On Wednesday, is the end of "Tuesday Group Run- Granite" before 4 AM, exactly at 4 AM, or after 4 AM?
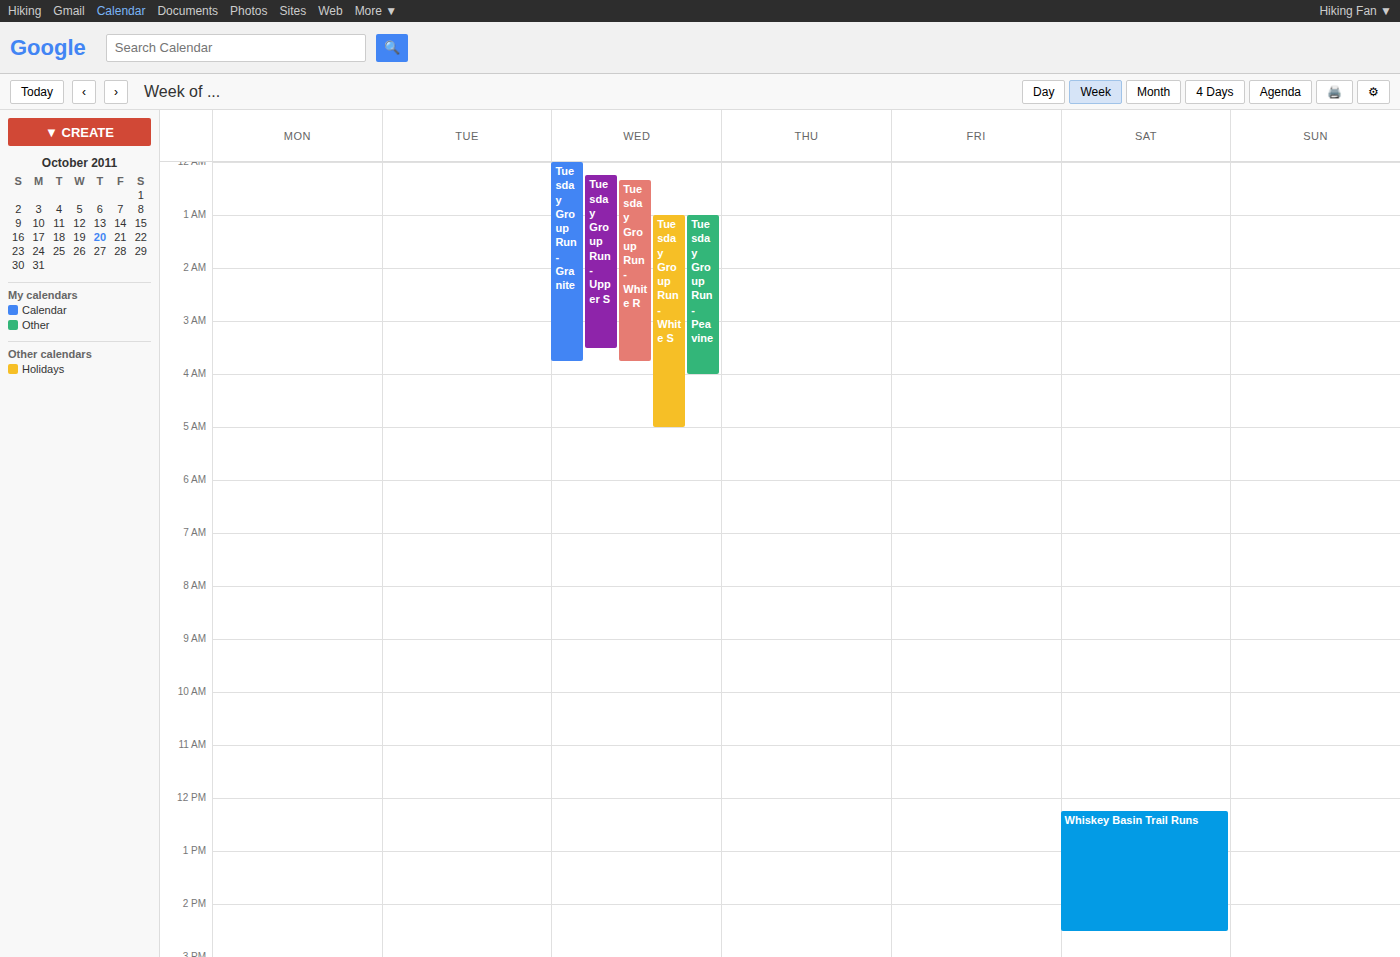
3:45 AM -- before 4 AM, 15 minutes above the 4 AM line.